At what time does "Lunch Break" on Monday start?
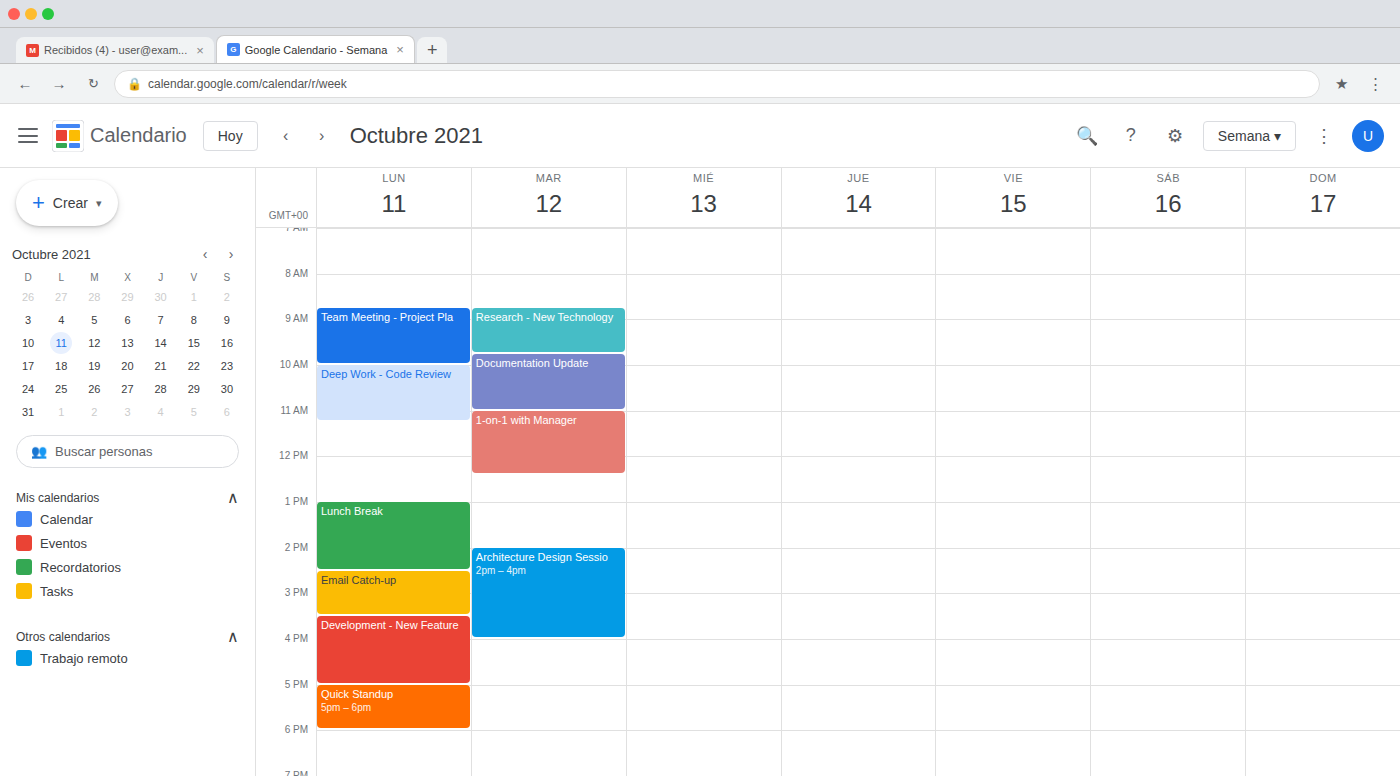
13:00